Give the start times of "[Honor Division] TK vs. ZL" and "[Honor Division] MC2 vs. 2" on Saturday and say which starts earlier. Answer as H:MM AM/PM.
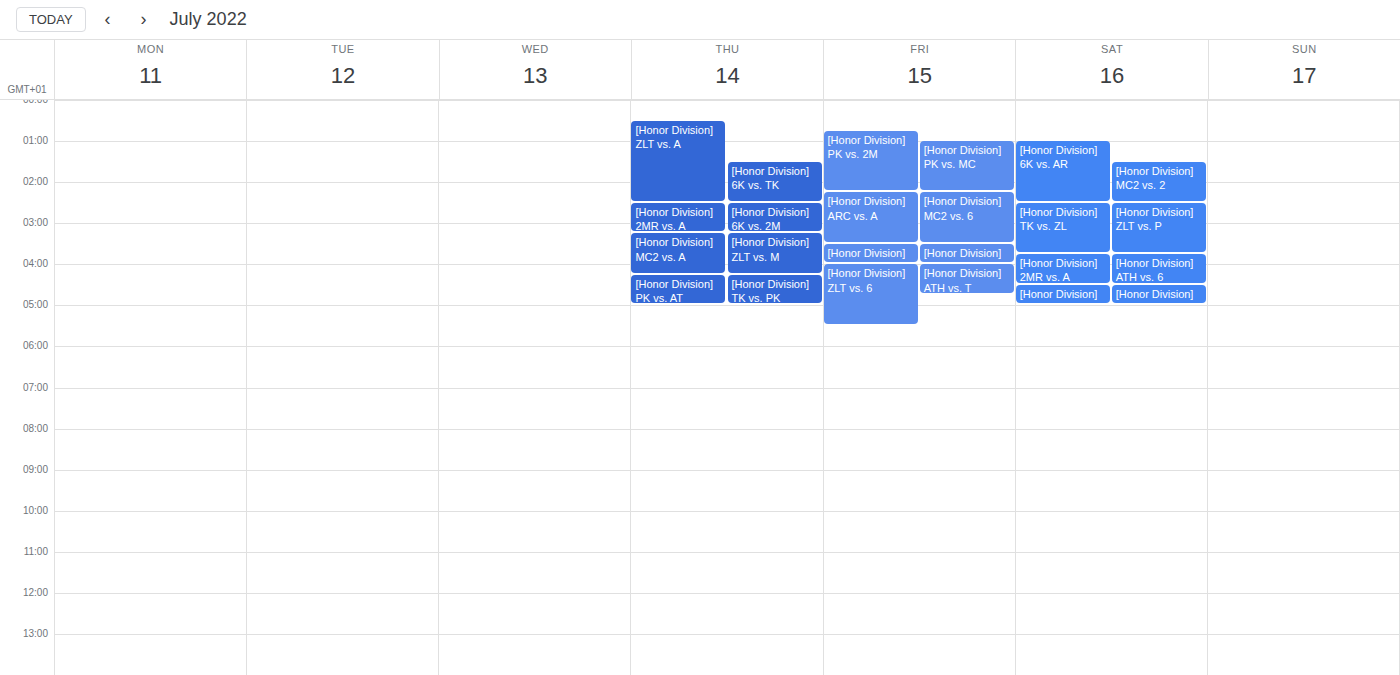
"[Honor Division] MC2 vs. 2" 1:30 AM; "[Honor Division] TK vs. ZL" 2:30 AM.